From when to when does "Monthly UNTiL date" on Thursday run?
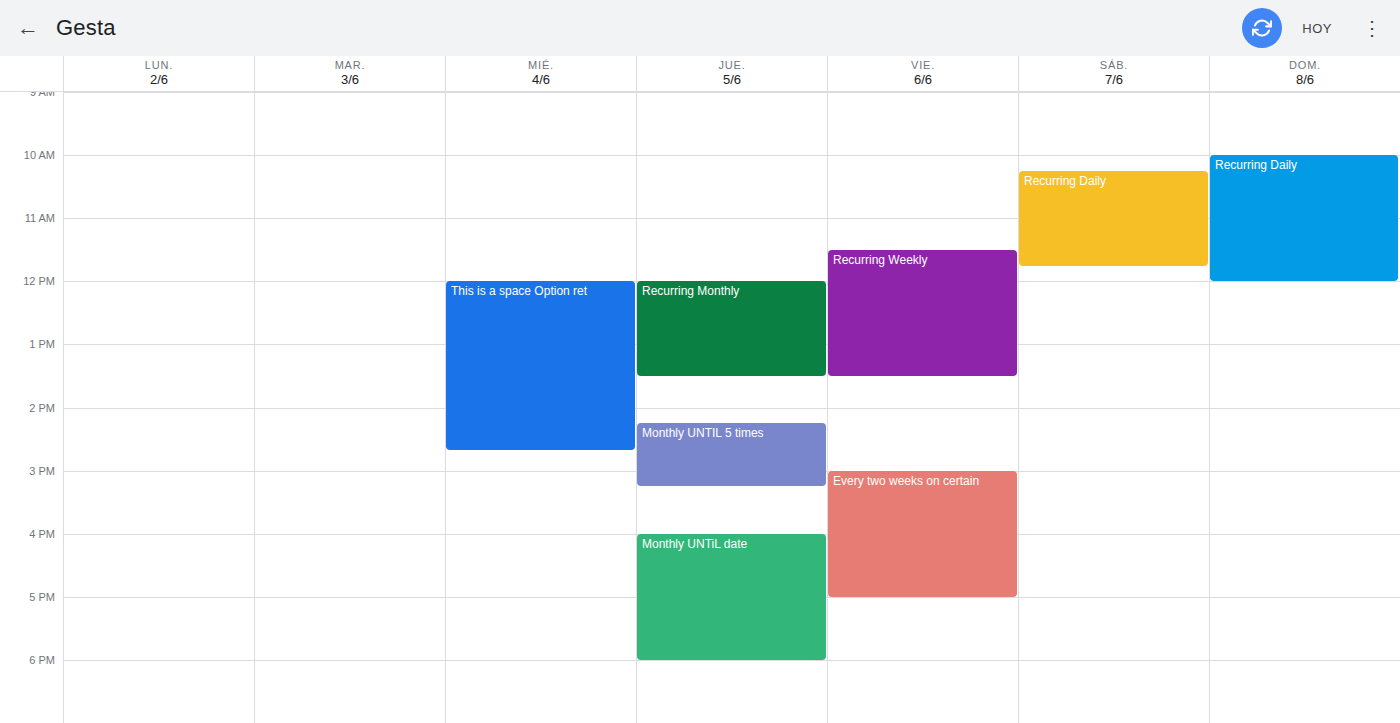
4:00 PM to 6:00 PM